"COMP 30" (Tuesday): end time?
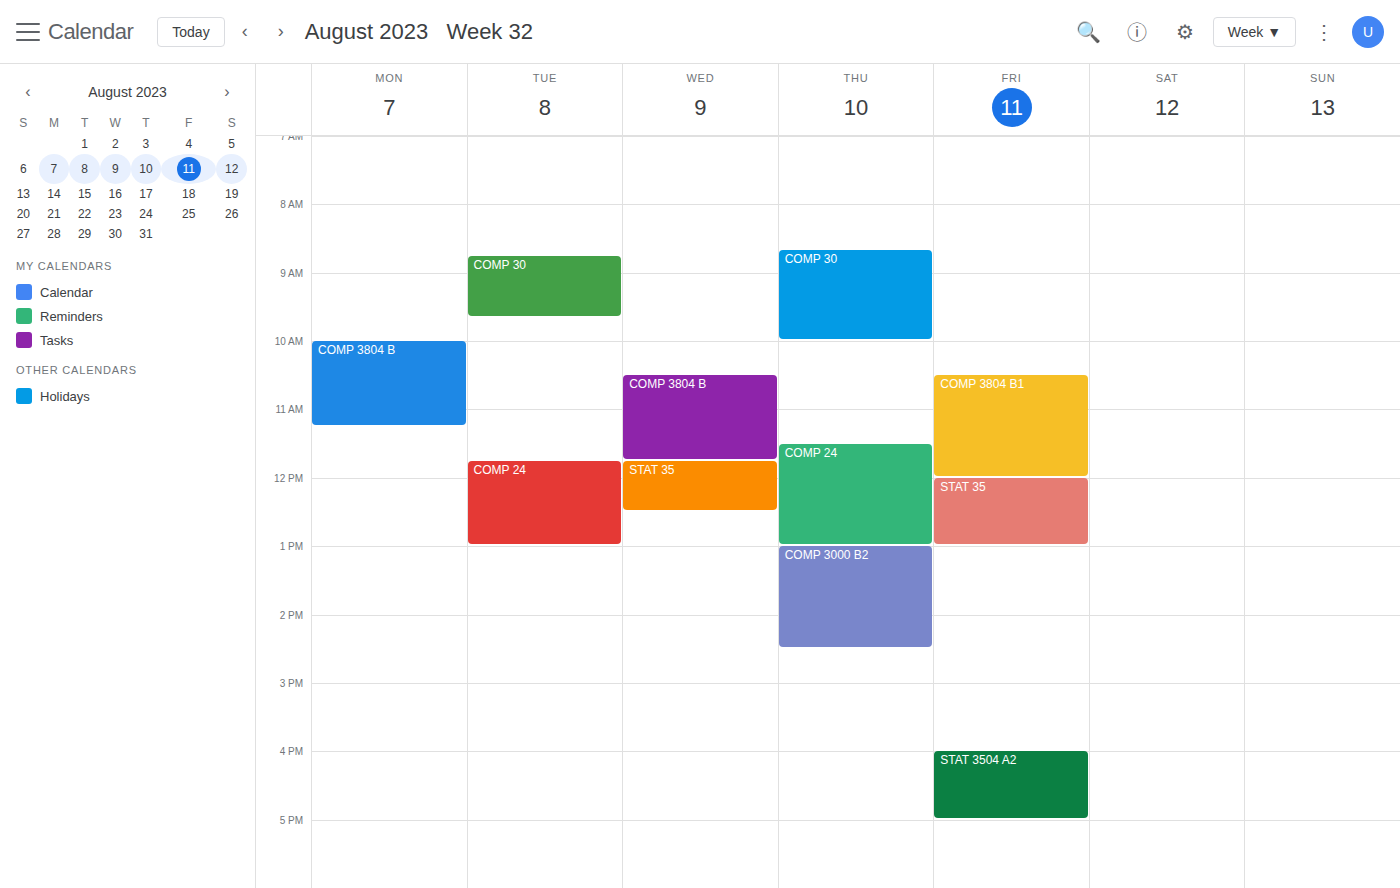
9:40 AM